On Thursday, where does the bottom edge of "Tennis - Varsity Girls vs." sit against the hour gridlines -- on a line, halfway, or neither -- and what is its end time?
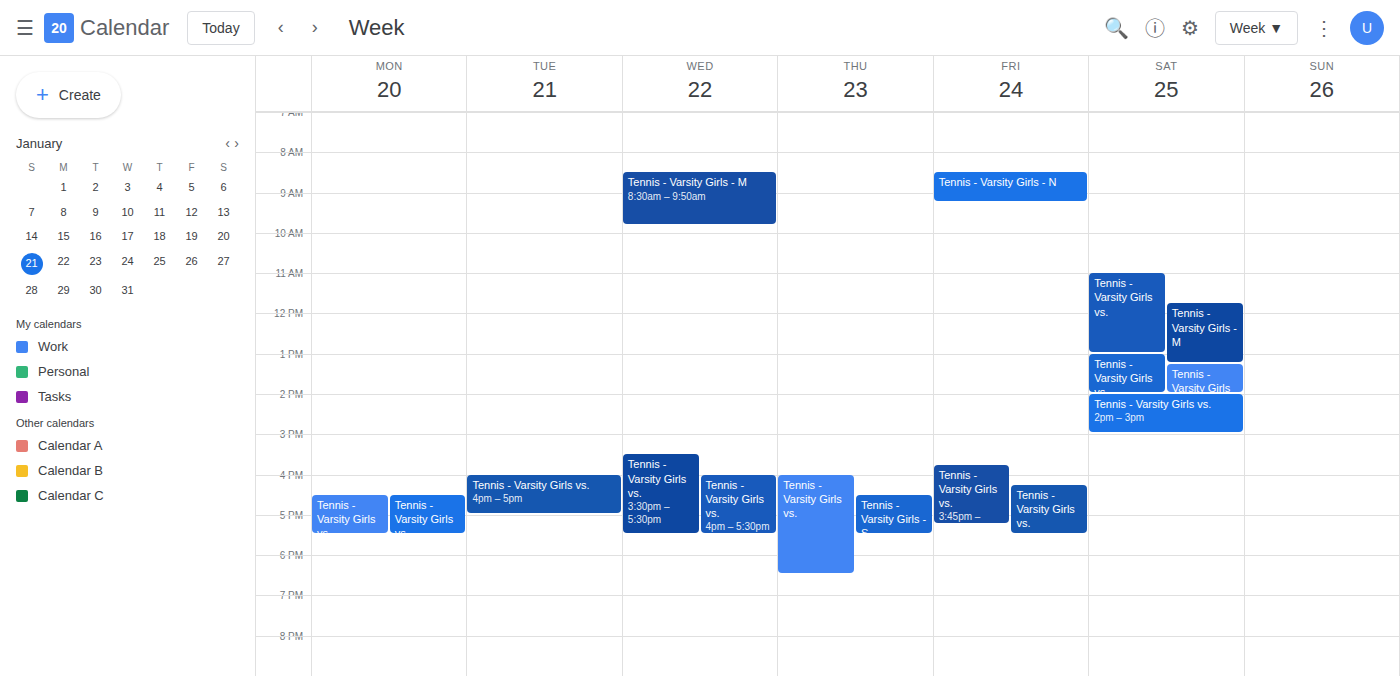
6:30 PM -- halfway between the 6 PM and 7 PM lines.